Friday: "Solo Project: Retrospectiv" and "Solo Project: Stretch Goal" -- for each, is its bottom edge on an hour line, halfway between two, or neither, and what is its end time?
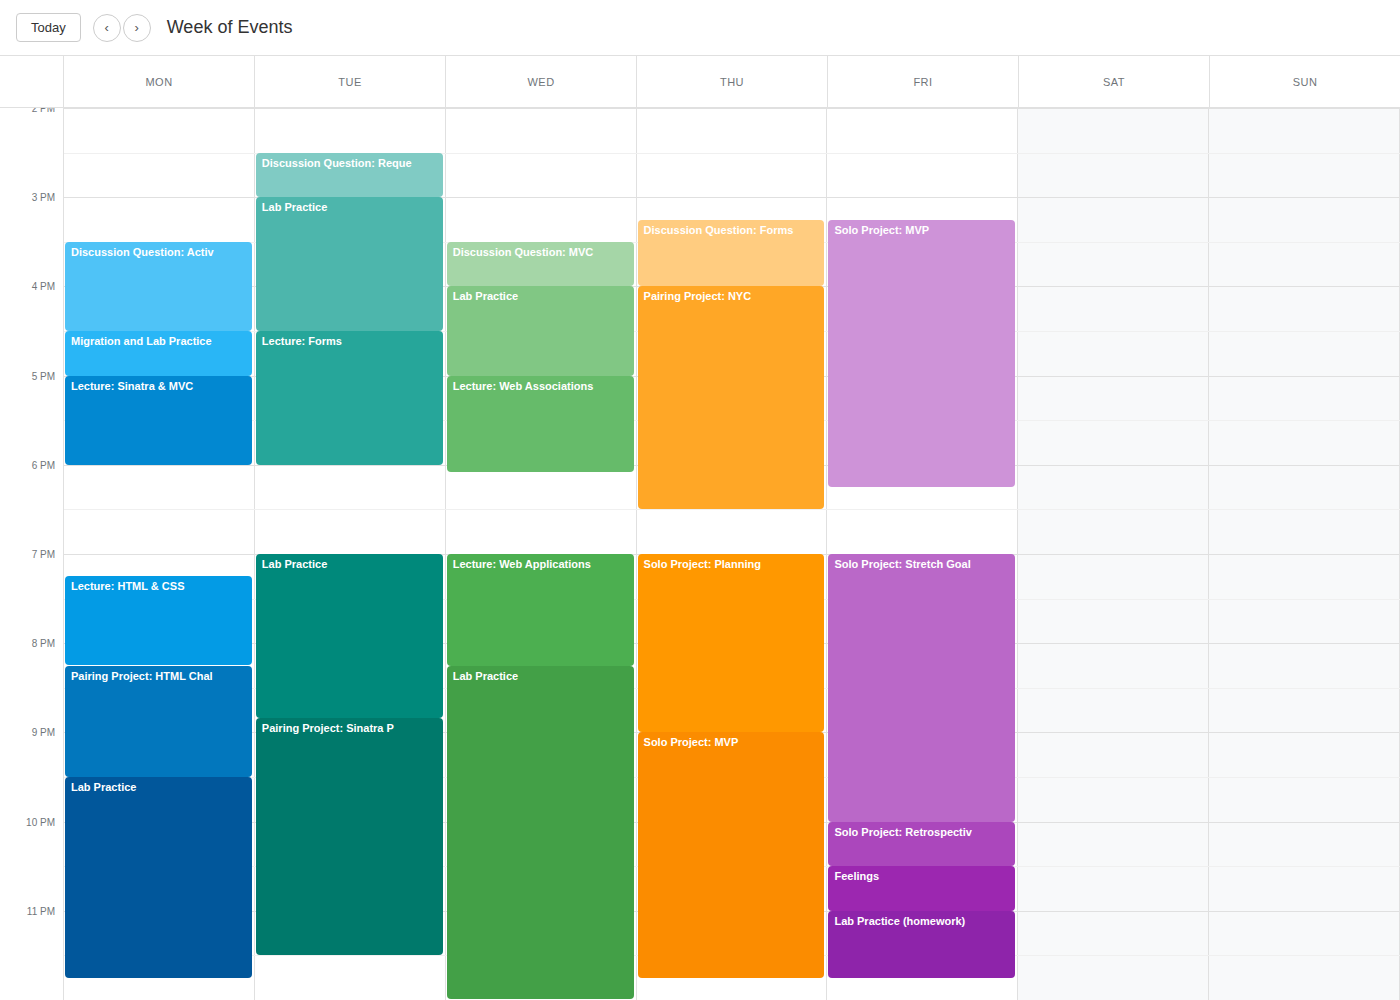
"Solo Project: Retrospectiv": 10:30 PM, halfway between the 10 PM and 11 PM lines. "Solo Project: Stretch Goal": 10:00 PM, exactly on the 10 PM line.